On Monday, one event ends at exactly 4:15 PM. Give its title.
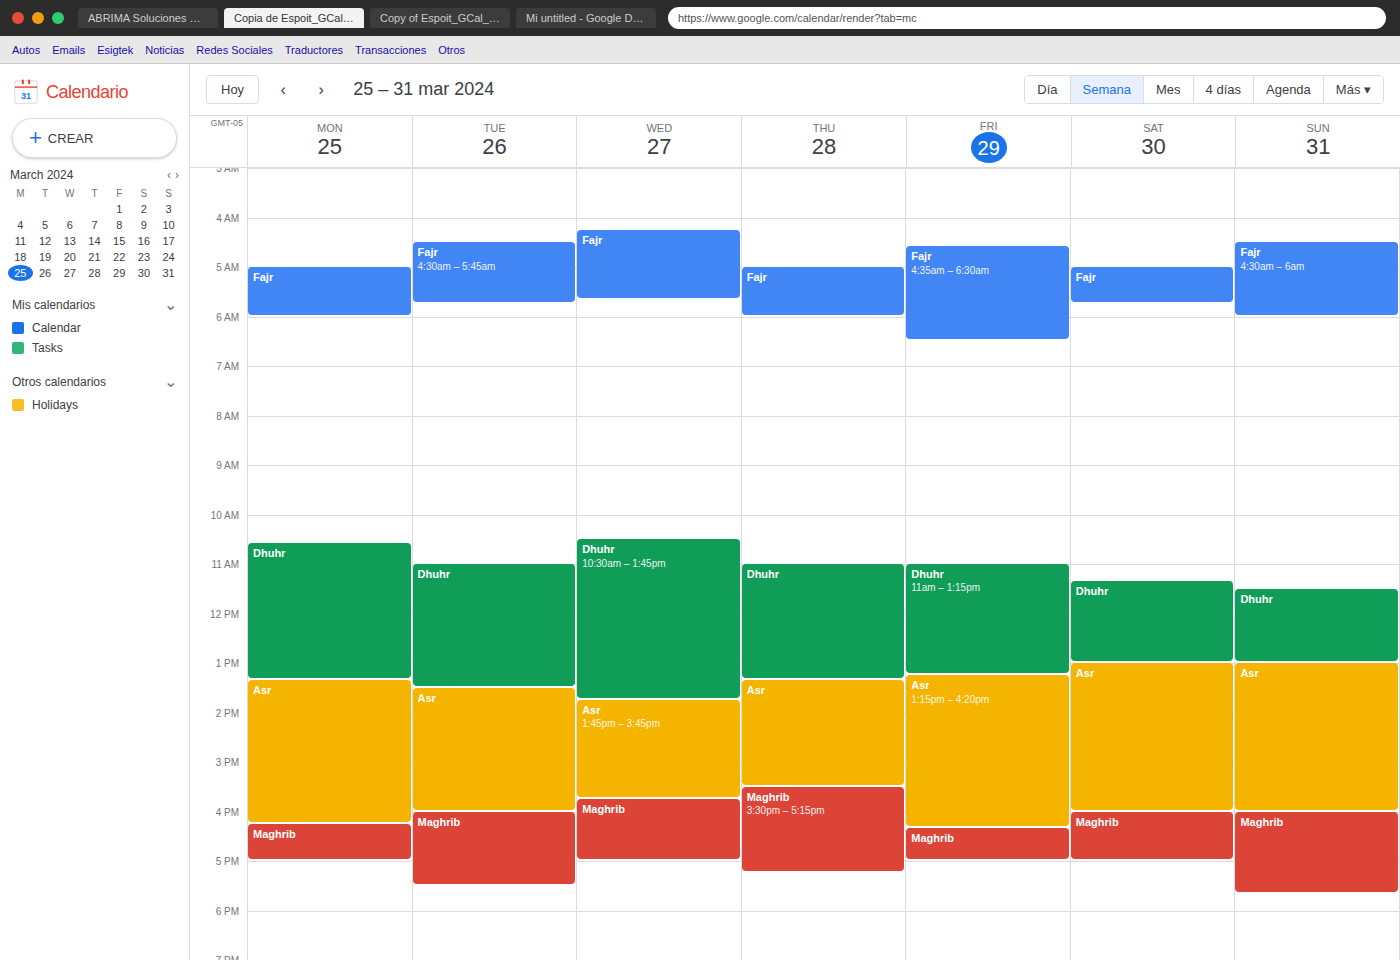
"Asr"